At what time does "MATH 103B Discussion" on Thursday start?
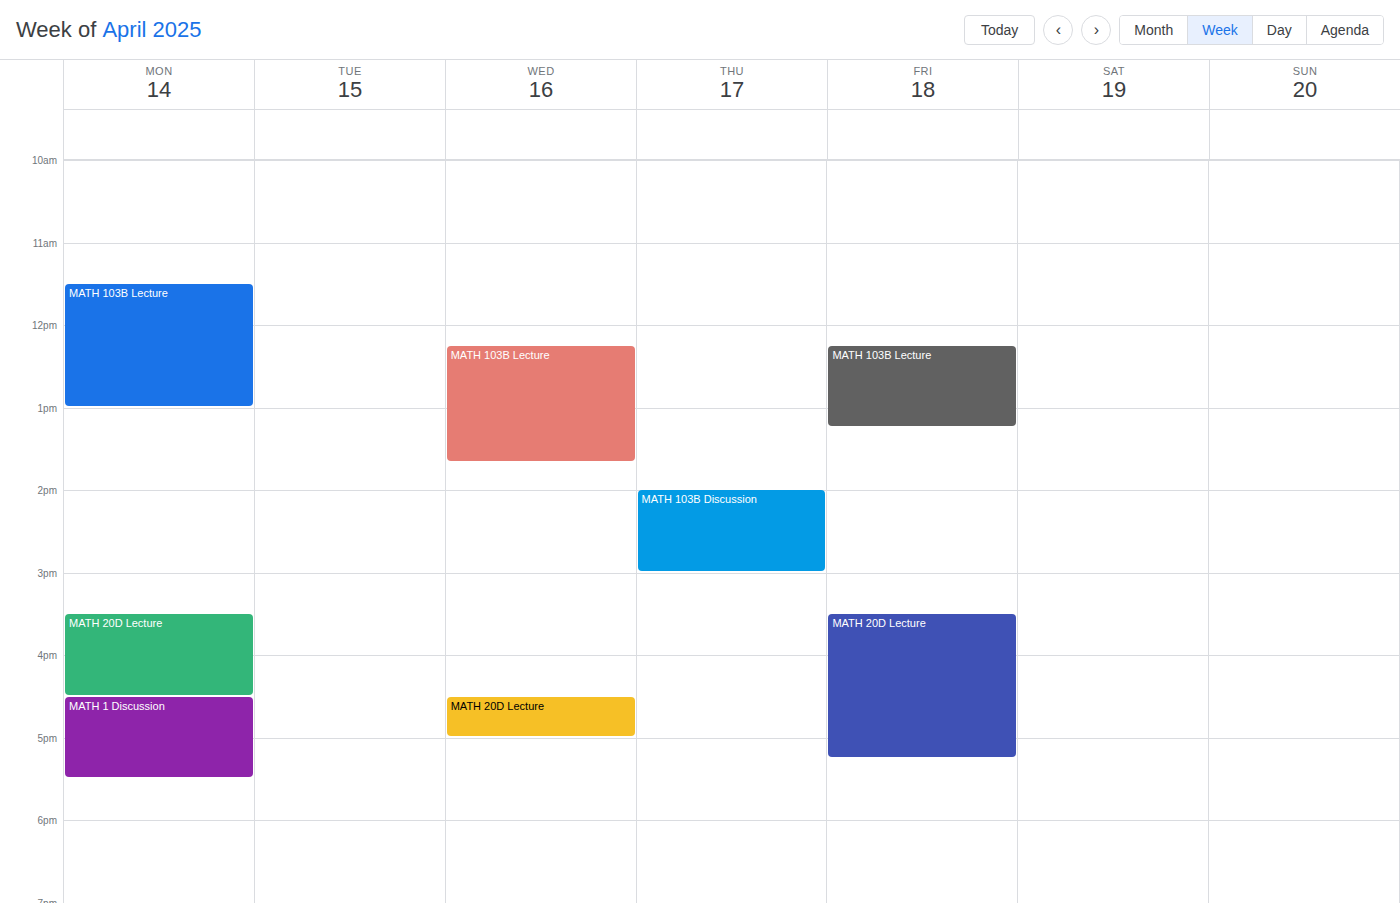
2:00 PM